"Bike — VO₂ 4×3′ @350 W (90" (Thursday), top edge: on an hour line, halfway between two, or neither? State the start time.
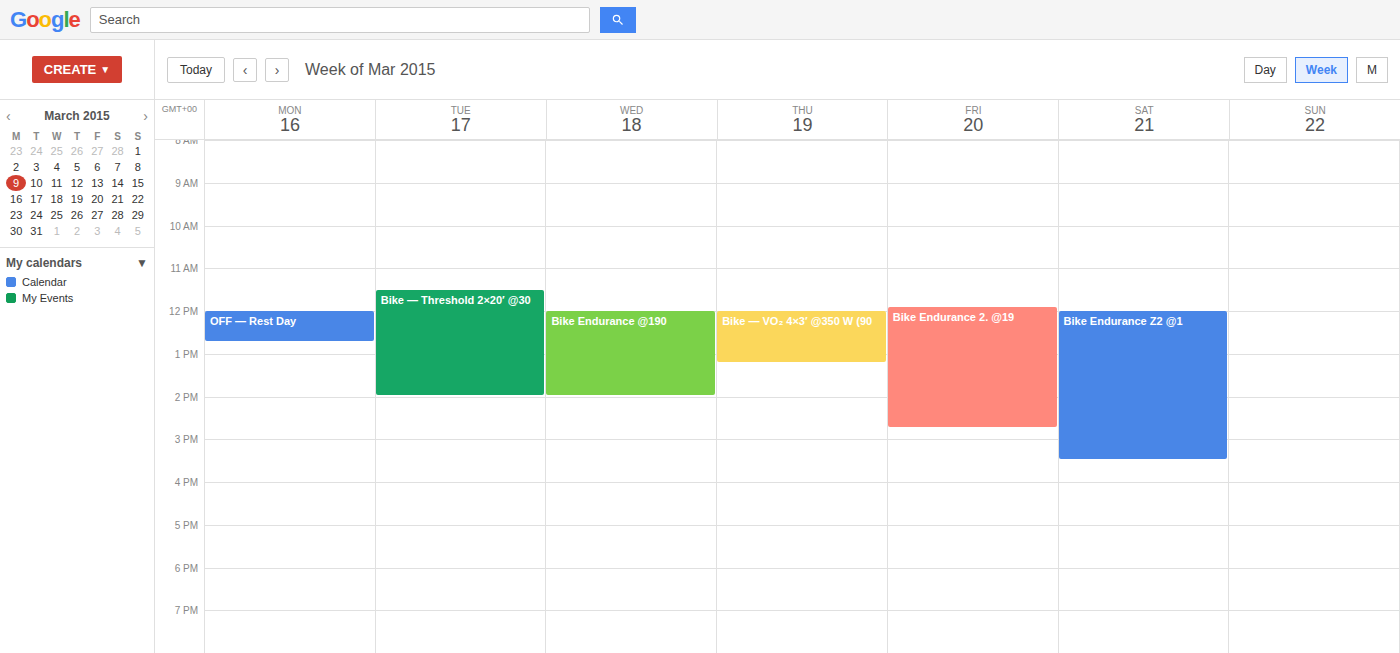
12:00 PM -- exactly on the 12 PM line.